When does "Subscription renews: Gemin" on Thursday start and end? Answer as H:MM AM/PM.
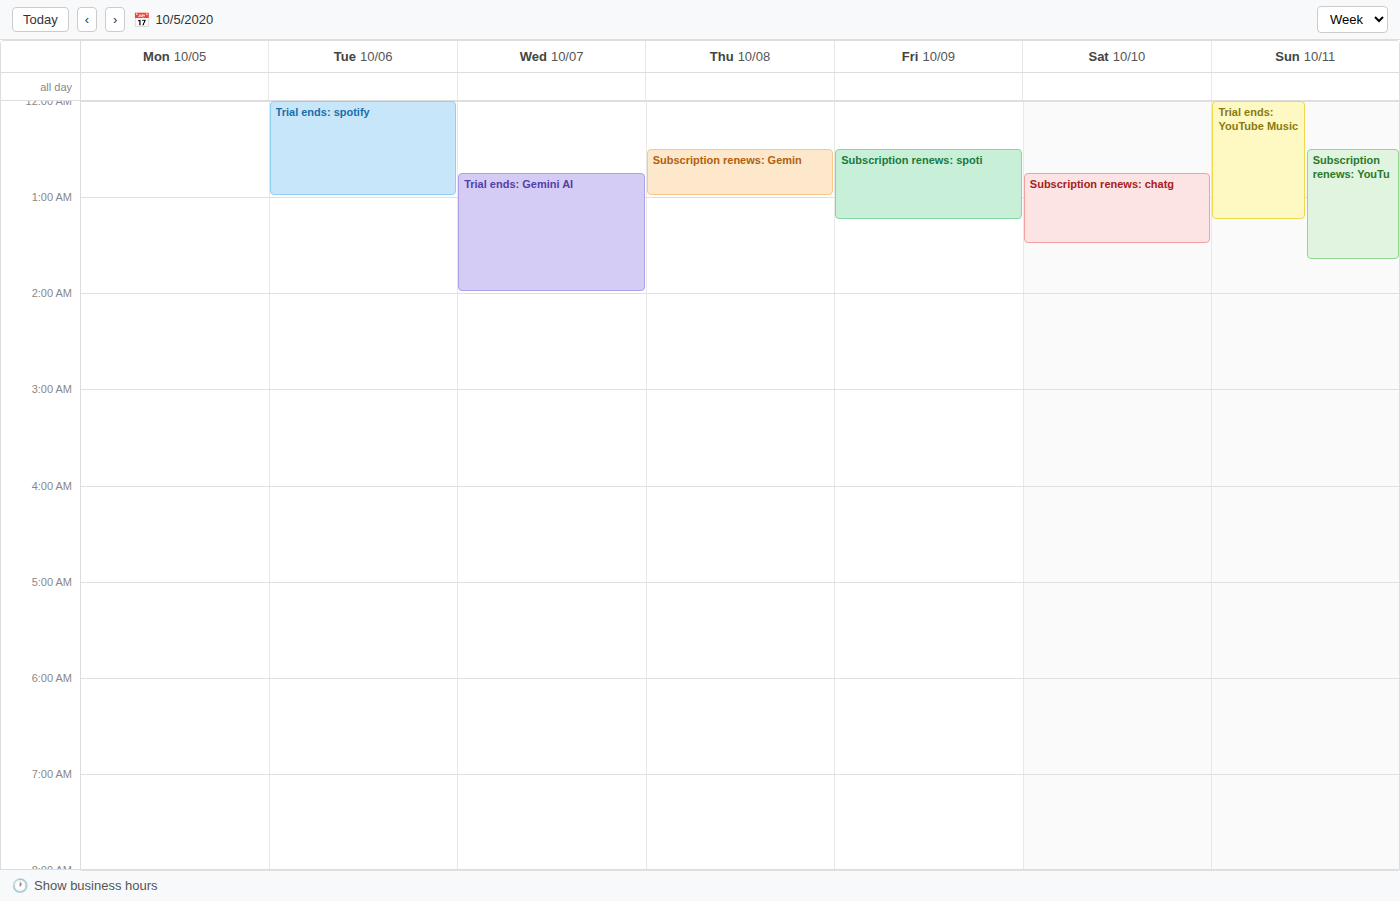
12:30 AM to 1:00 AM